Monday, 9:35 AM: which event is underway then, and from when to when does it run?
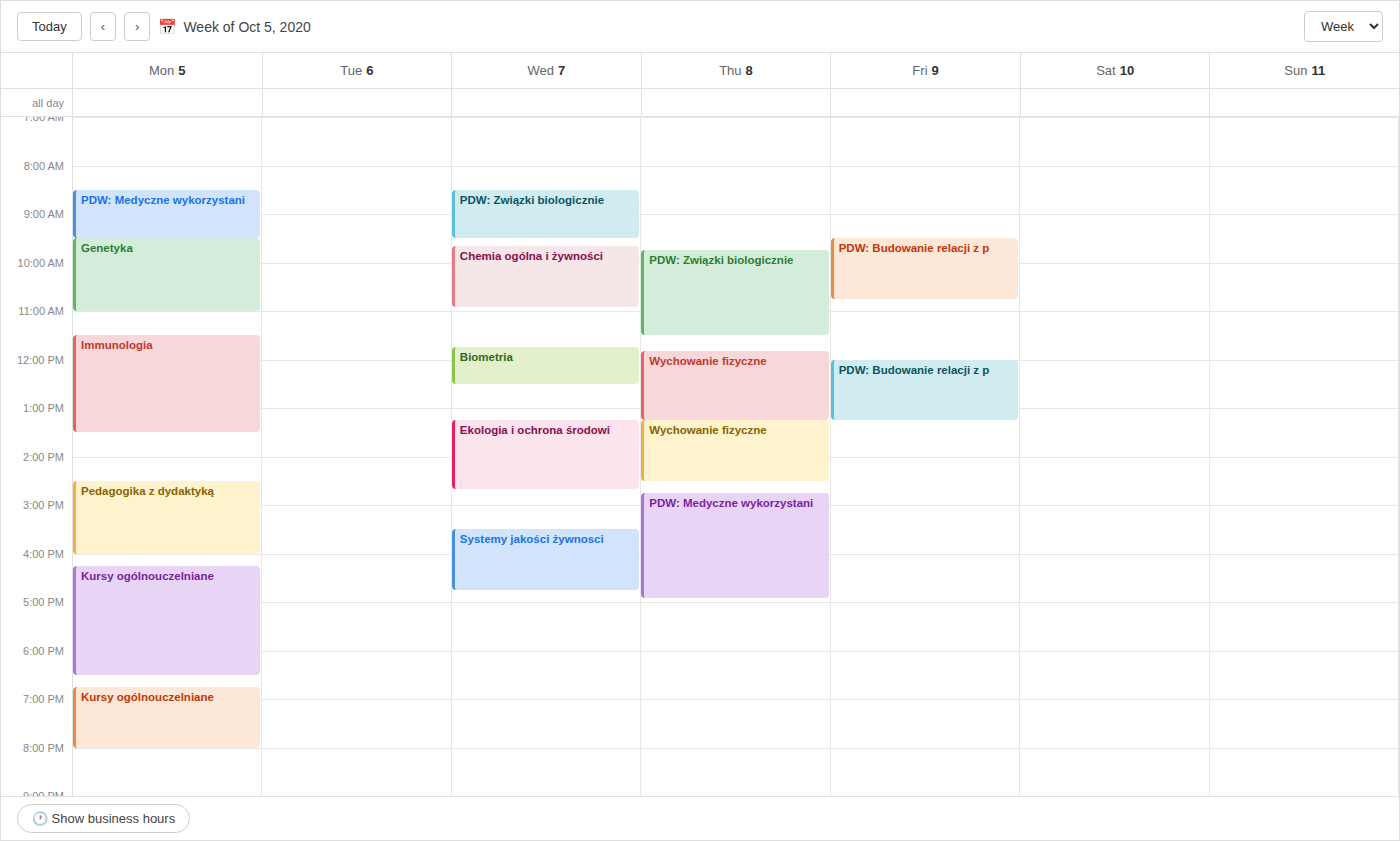
"Genetyka", 9:30 AM to 11:00 AM